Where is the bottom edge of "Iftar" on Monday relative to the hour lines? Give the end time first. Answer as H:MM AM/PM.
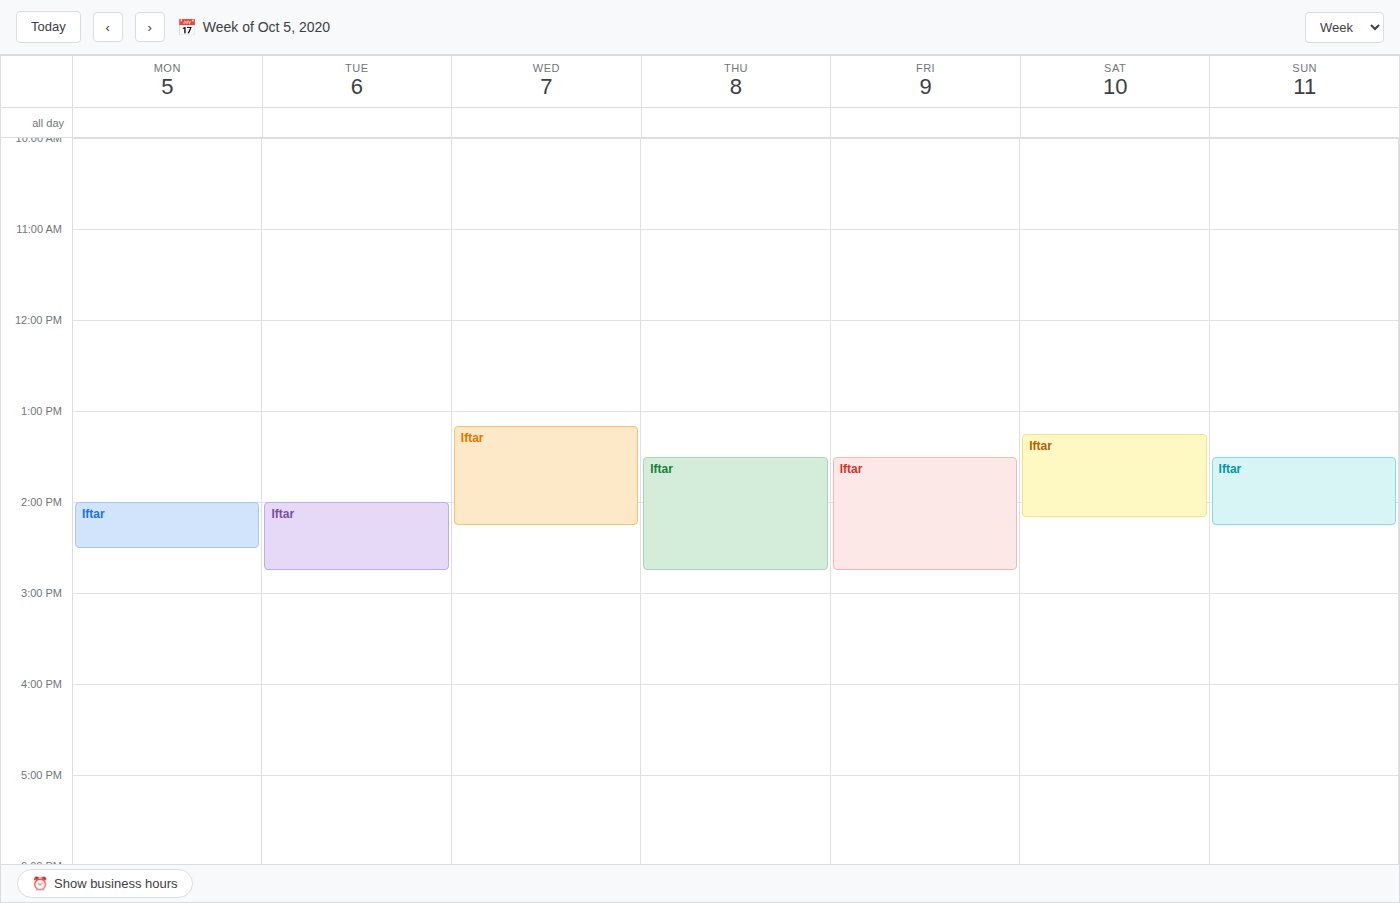
2:30 PM -- halfway between the 2 PM and 3 PM lines.